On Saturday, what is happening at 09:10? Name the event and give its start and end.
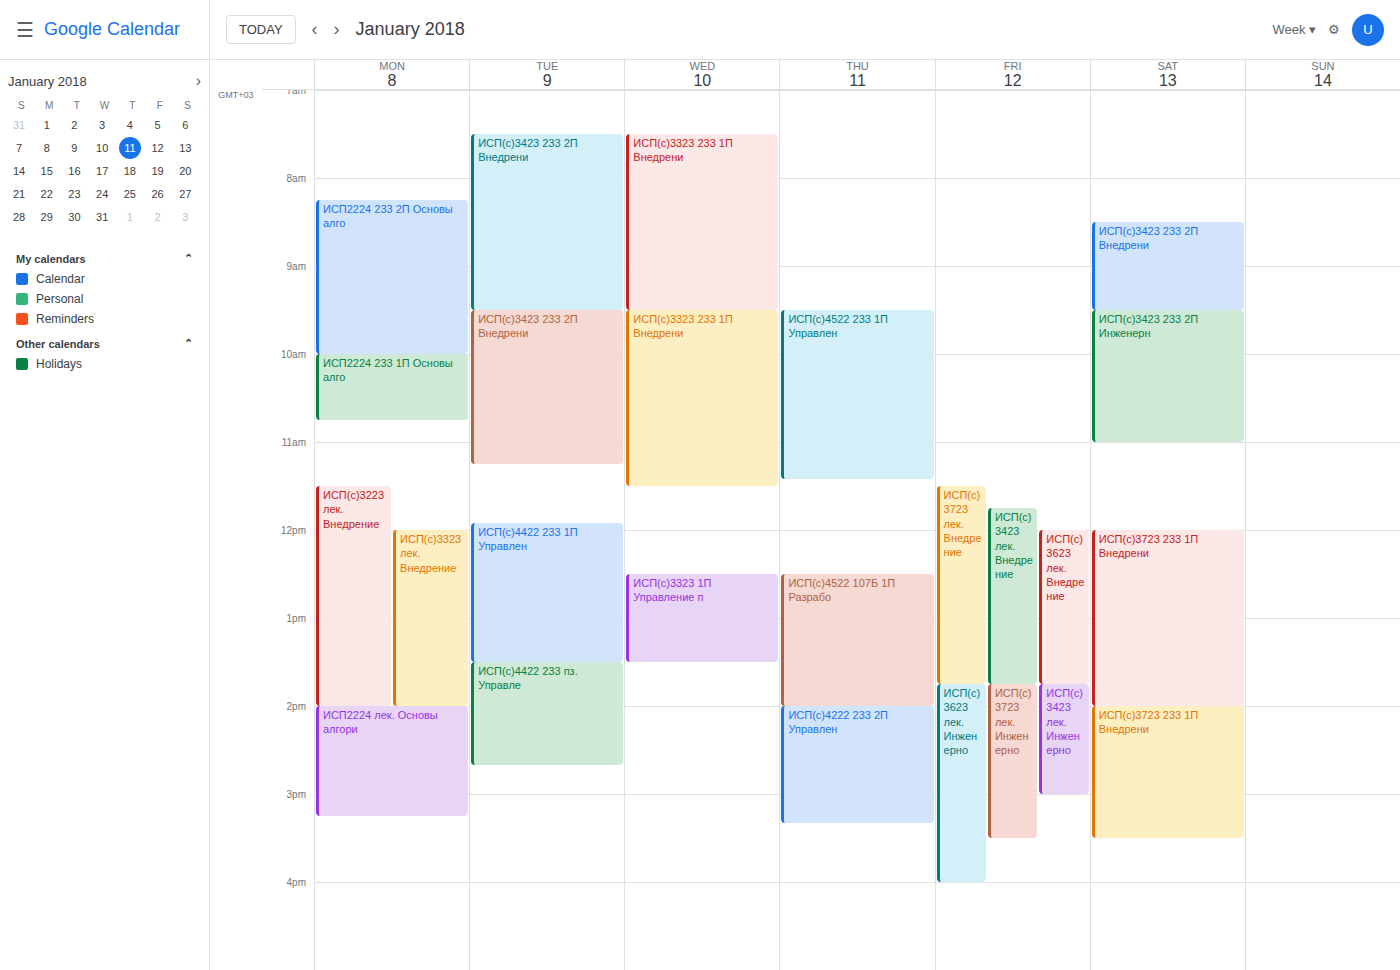
"ИСП(с)3423 233 2П Внедрени", 08:30 to 09:30